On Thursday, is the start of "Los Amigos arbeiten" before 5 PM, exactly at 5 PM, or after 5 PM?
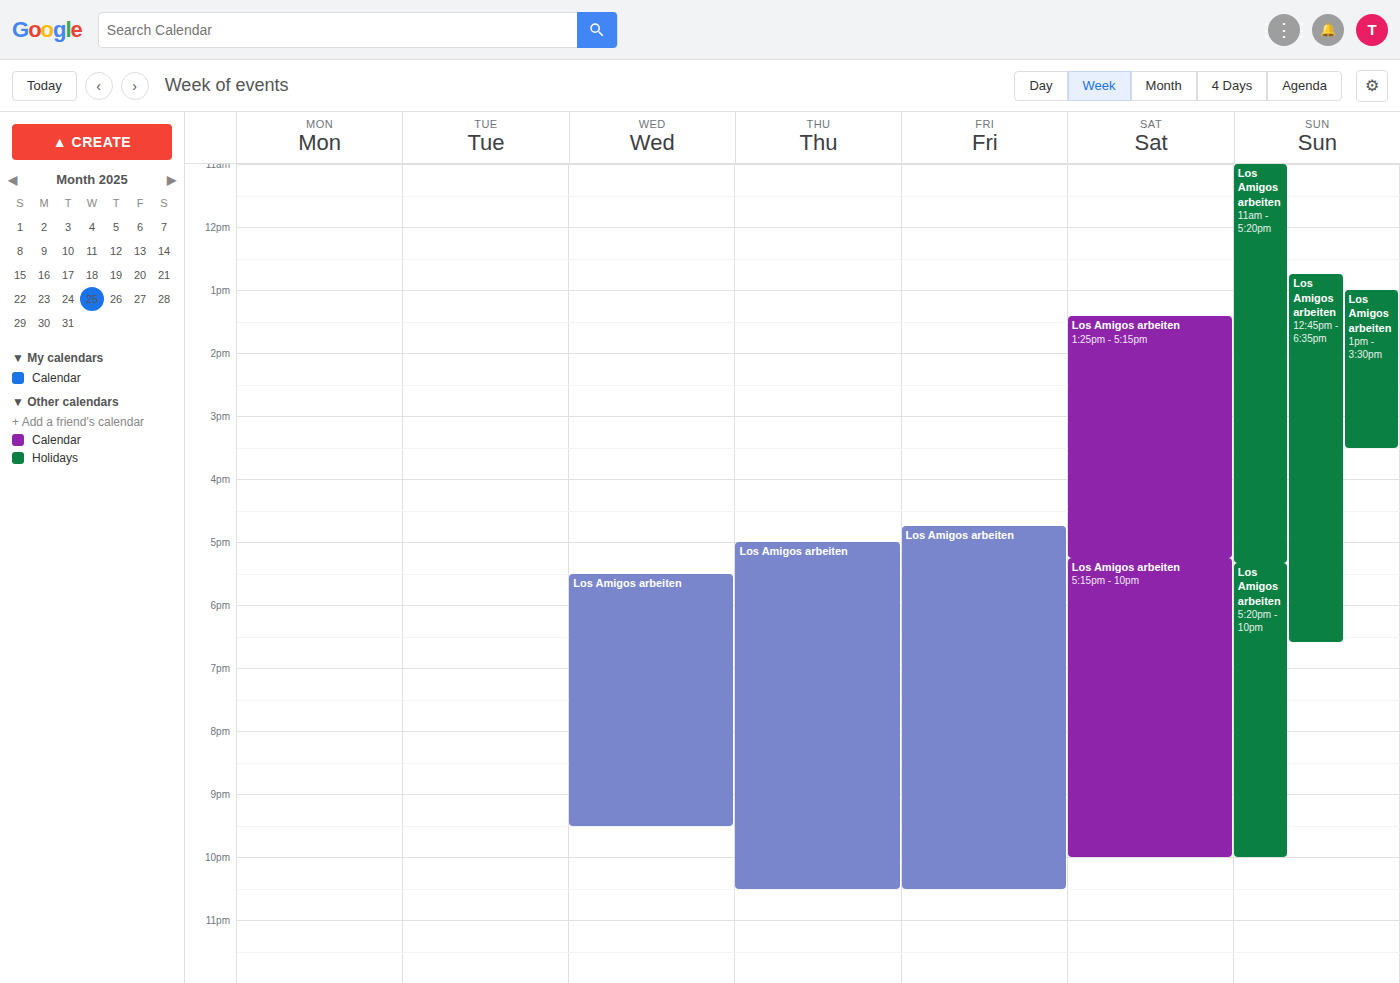
5:00 PM -- exactly at 5 PM, on the 5 PM line.